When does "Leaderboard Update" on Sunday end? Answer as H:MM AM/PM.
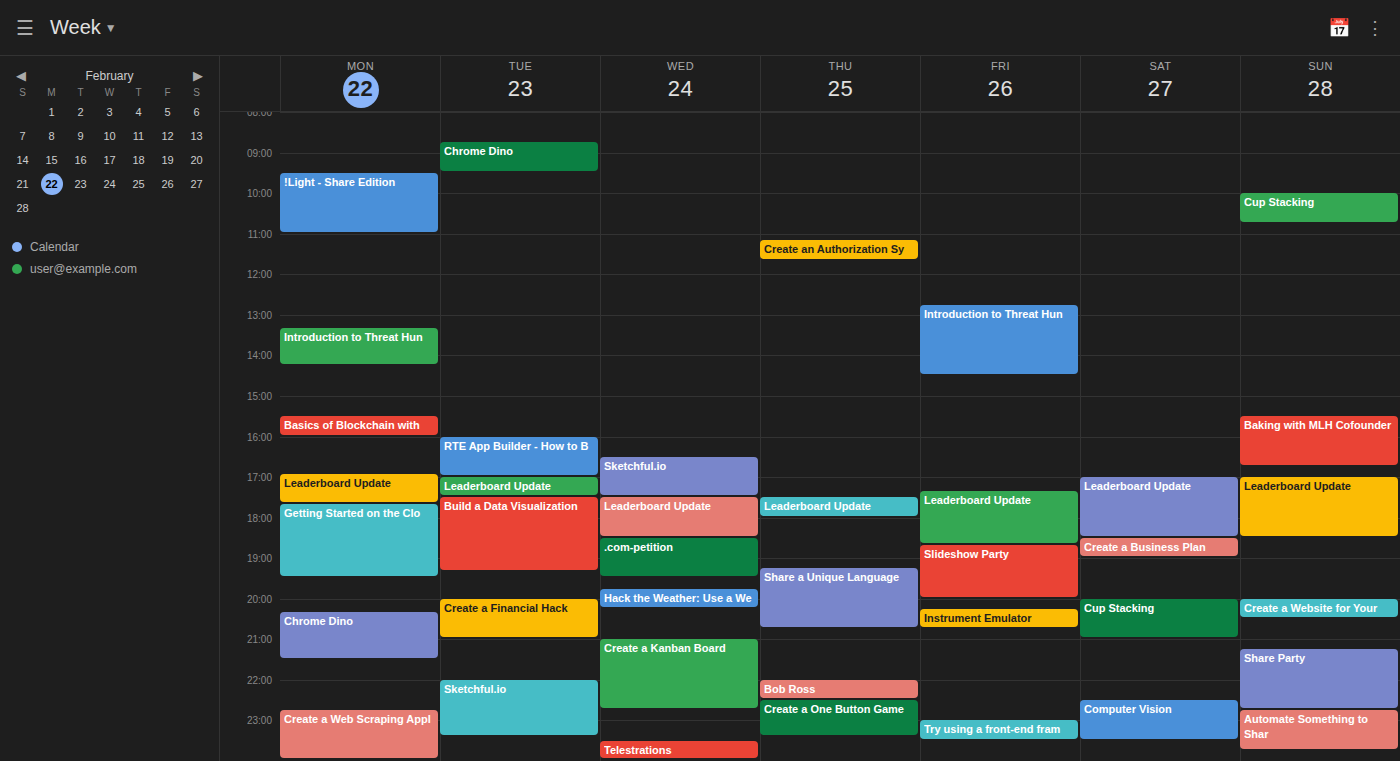
6:30 PM